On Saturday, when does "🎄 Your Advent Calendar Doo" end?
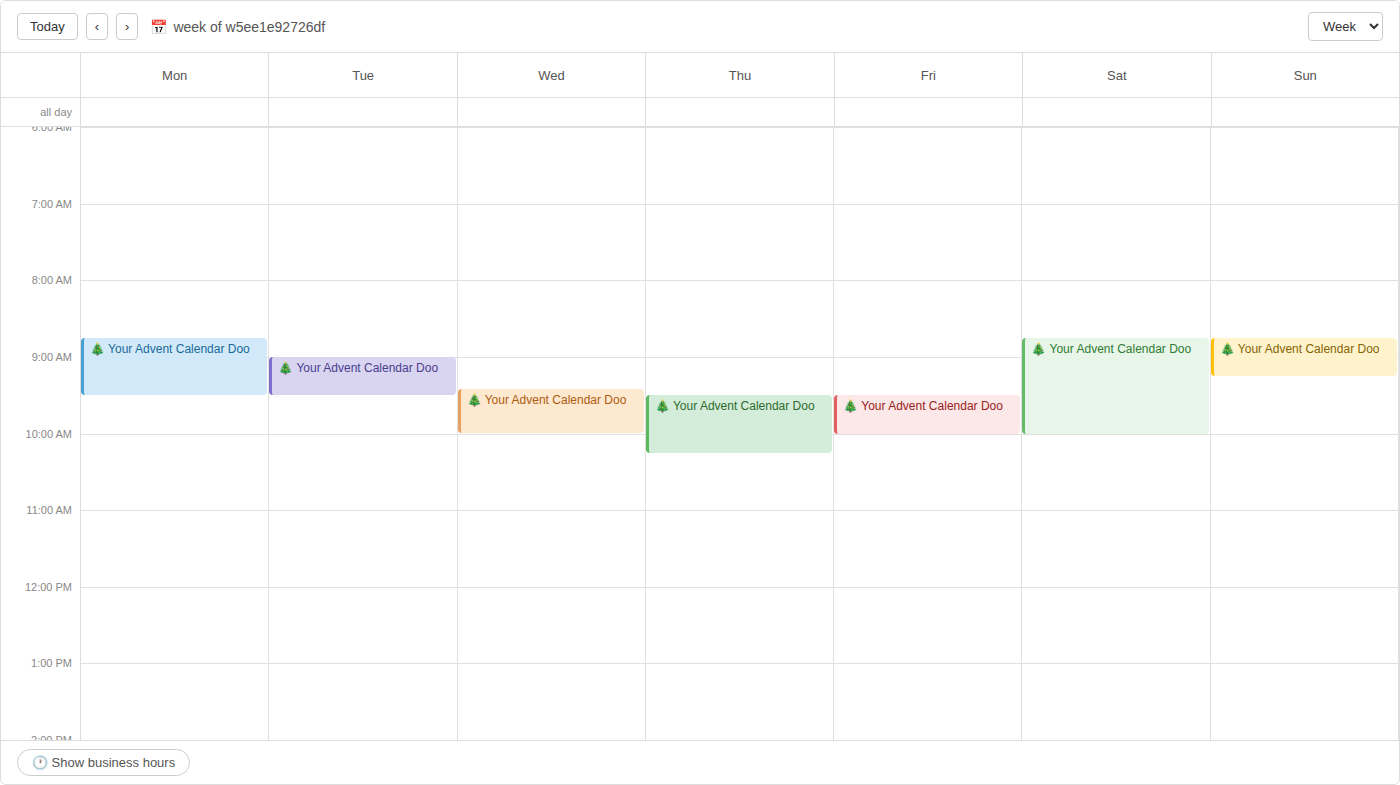
10:00 AM